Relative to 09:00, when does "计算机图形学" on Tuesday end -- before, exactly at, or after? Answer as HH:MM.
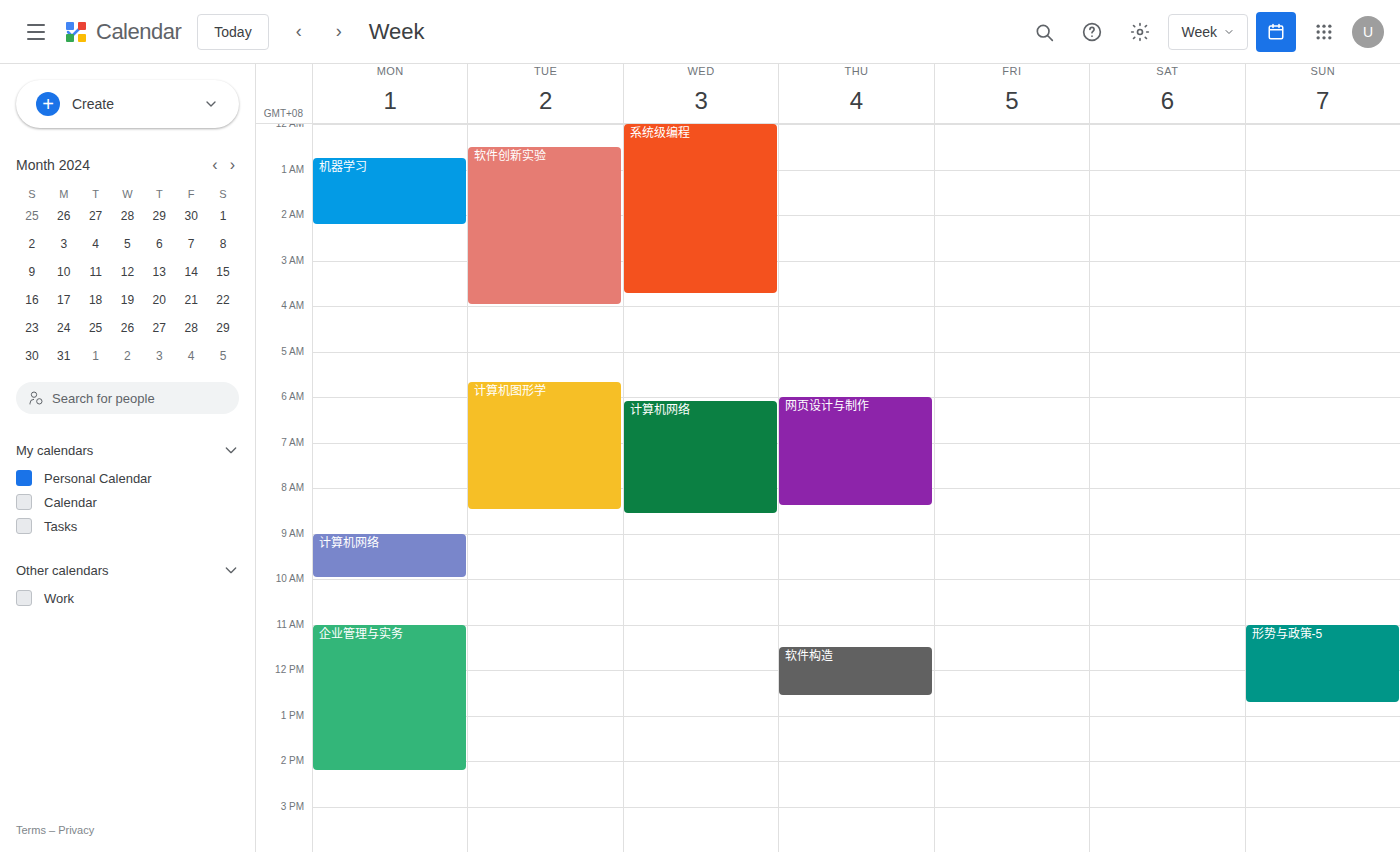
08:30 -- before 09:00, 30 minutes above the 09:00 line.